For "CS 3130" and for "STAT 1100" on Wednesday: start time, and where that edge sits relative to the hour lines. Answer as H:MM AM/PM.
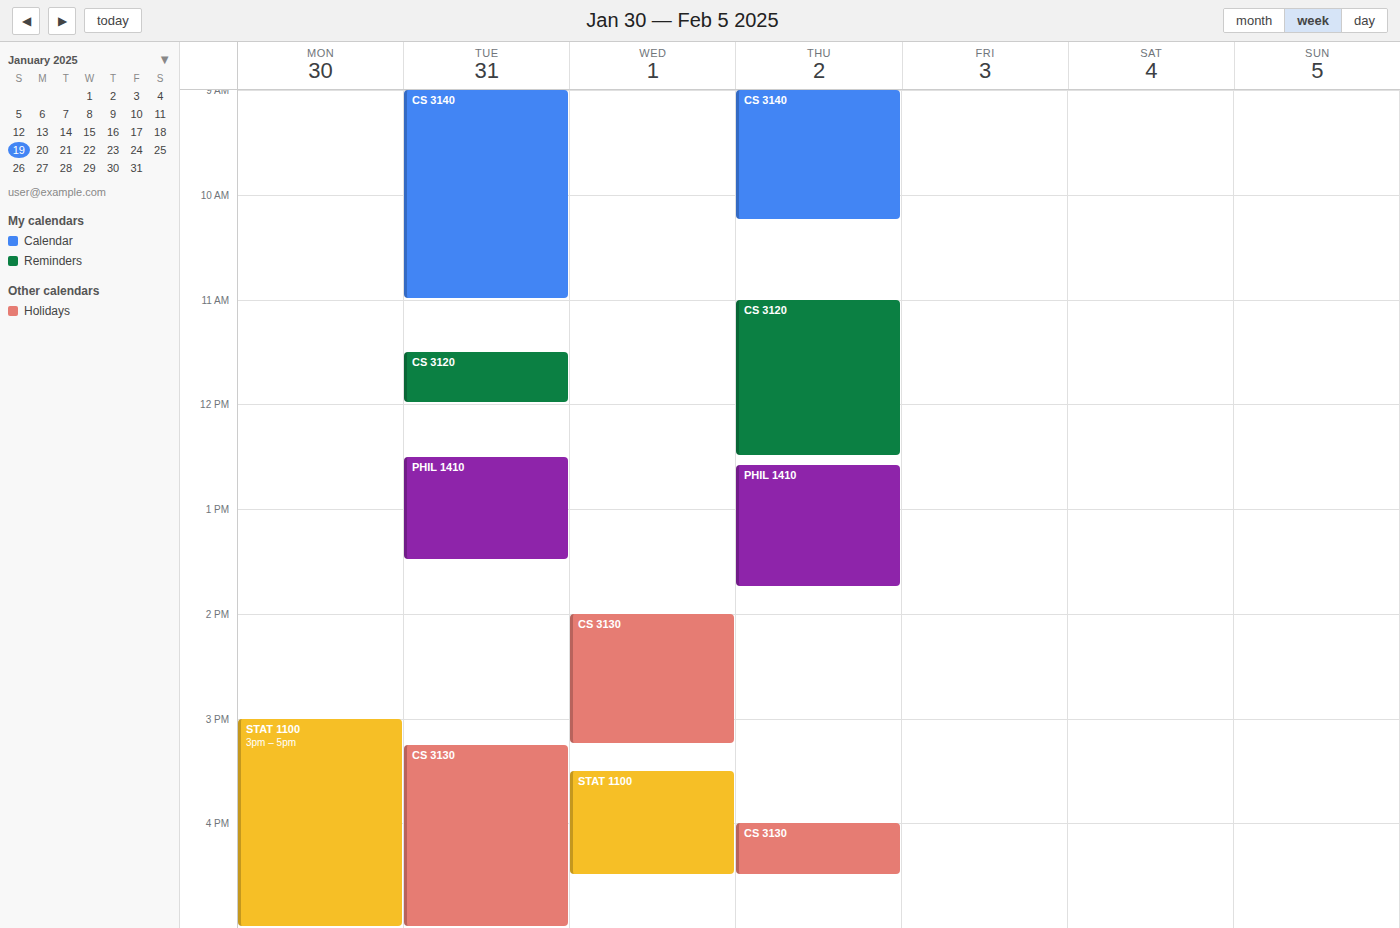
"CS 3130": 2:00 PM, exactly on the 2 PM line. "STAT 1100": 3:30 PM, halfway between the 3 PM and 4 PM lines.